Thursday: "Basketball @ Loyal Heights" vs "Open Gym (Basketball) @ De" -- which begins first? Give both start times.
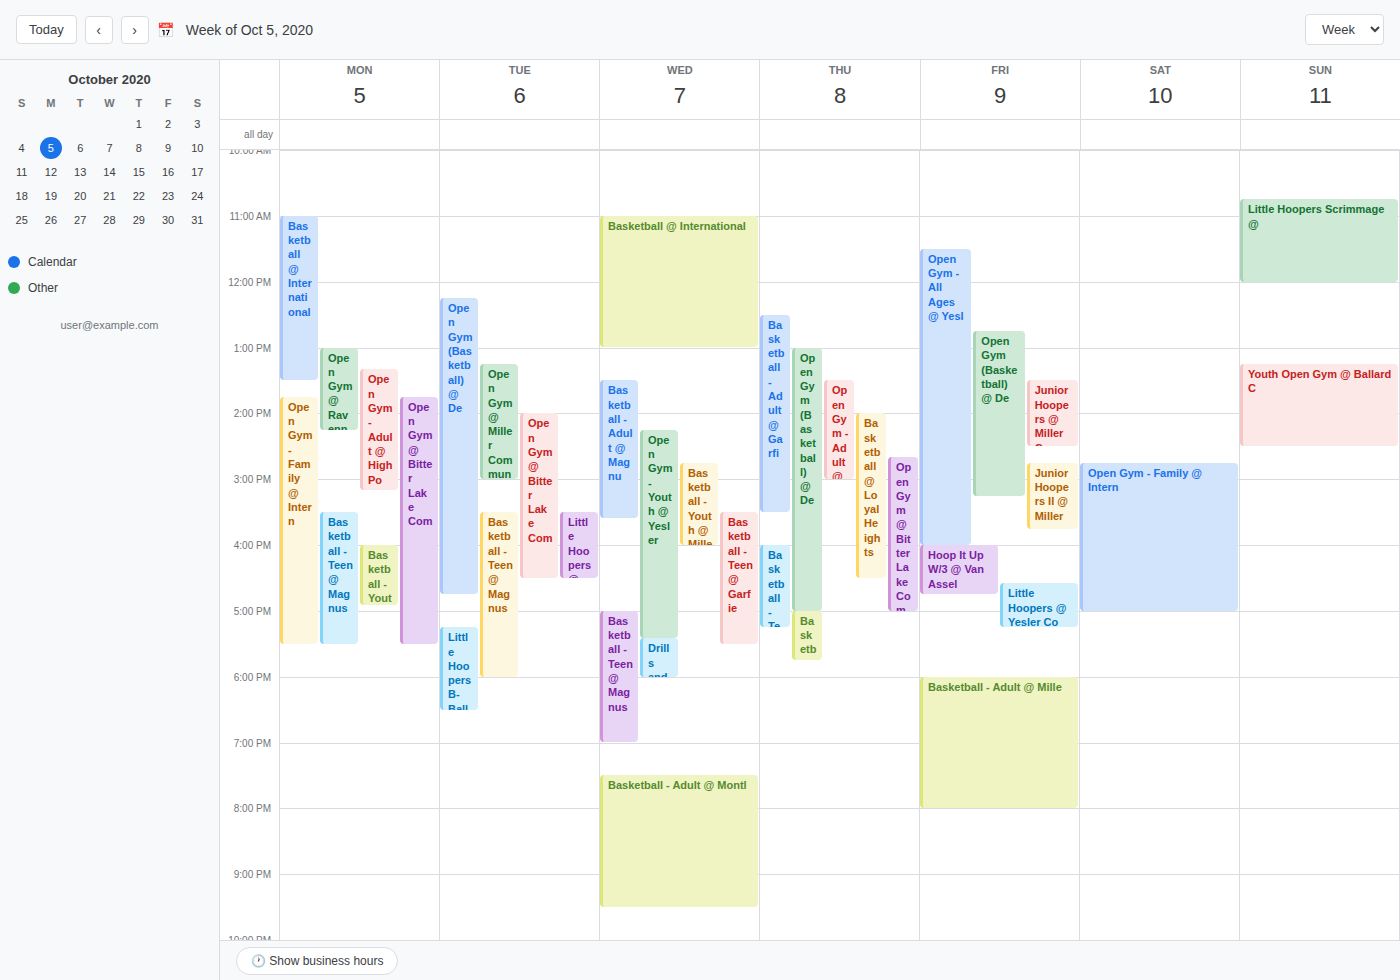
"Open Gym (Basketball) @ De" 1:00 PM; "Basketball @ Loyal Heights" 2:00 PM.